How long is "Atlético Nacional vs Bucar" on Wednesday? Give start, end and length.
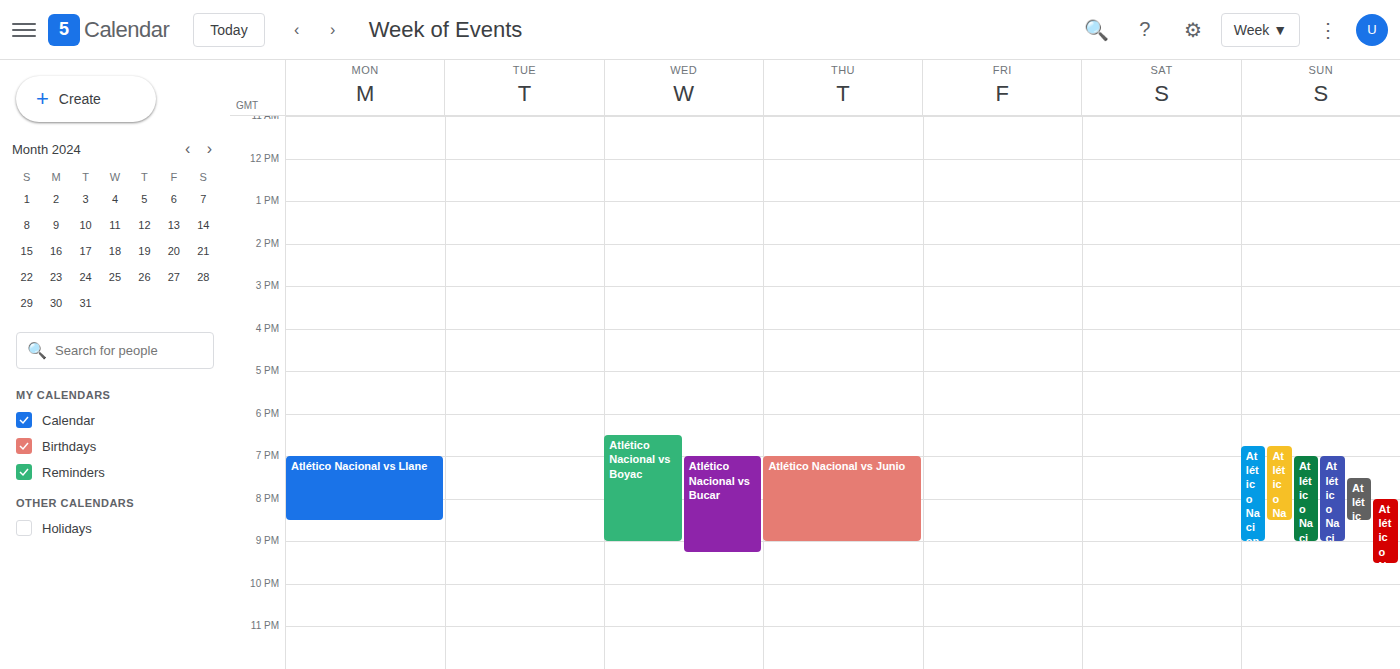
7:00 PM to 9:15 PM, 2 hours 15 minutes